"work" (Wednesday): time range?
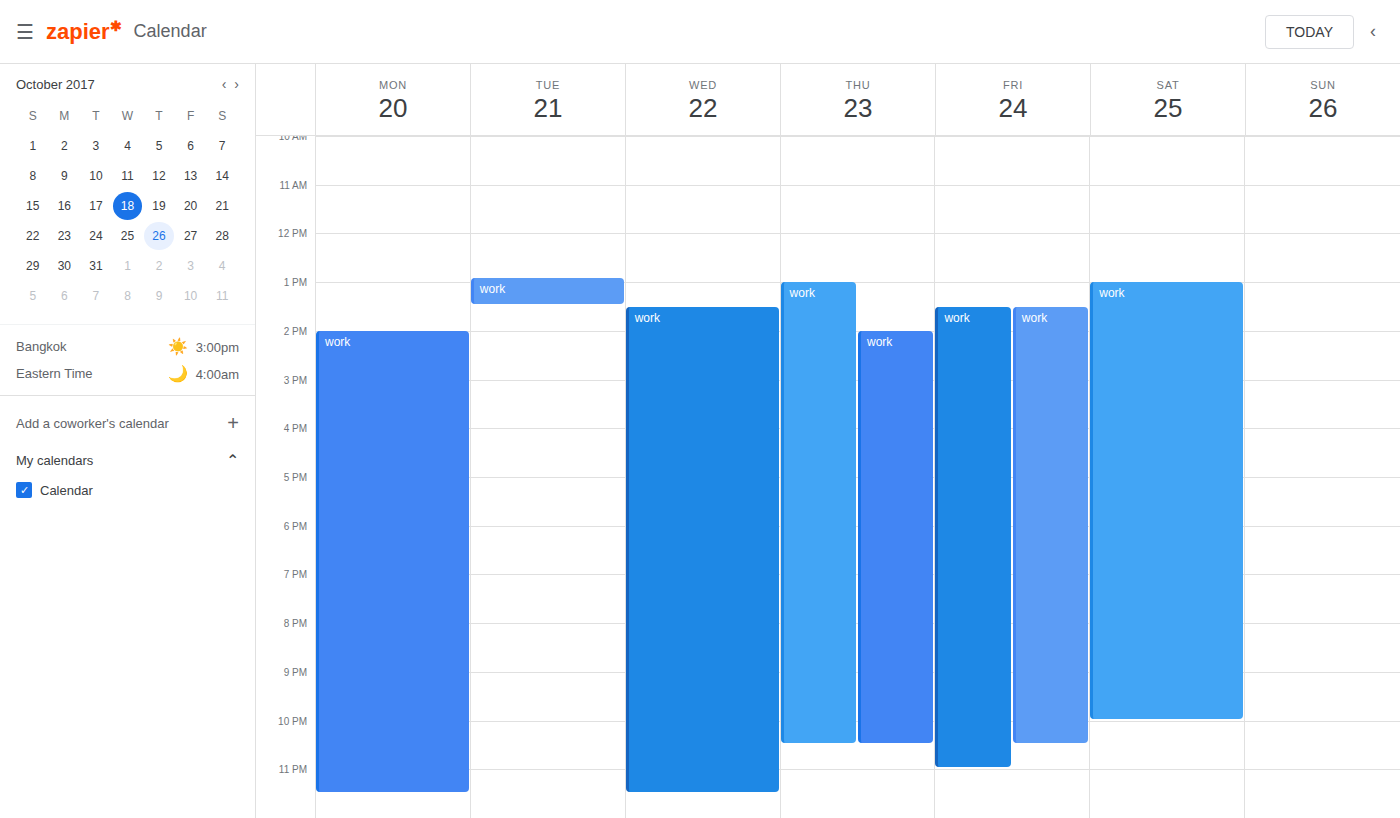
1:30 PM to 11:30 PM